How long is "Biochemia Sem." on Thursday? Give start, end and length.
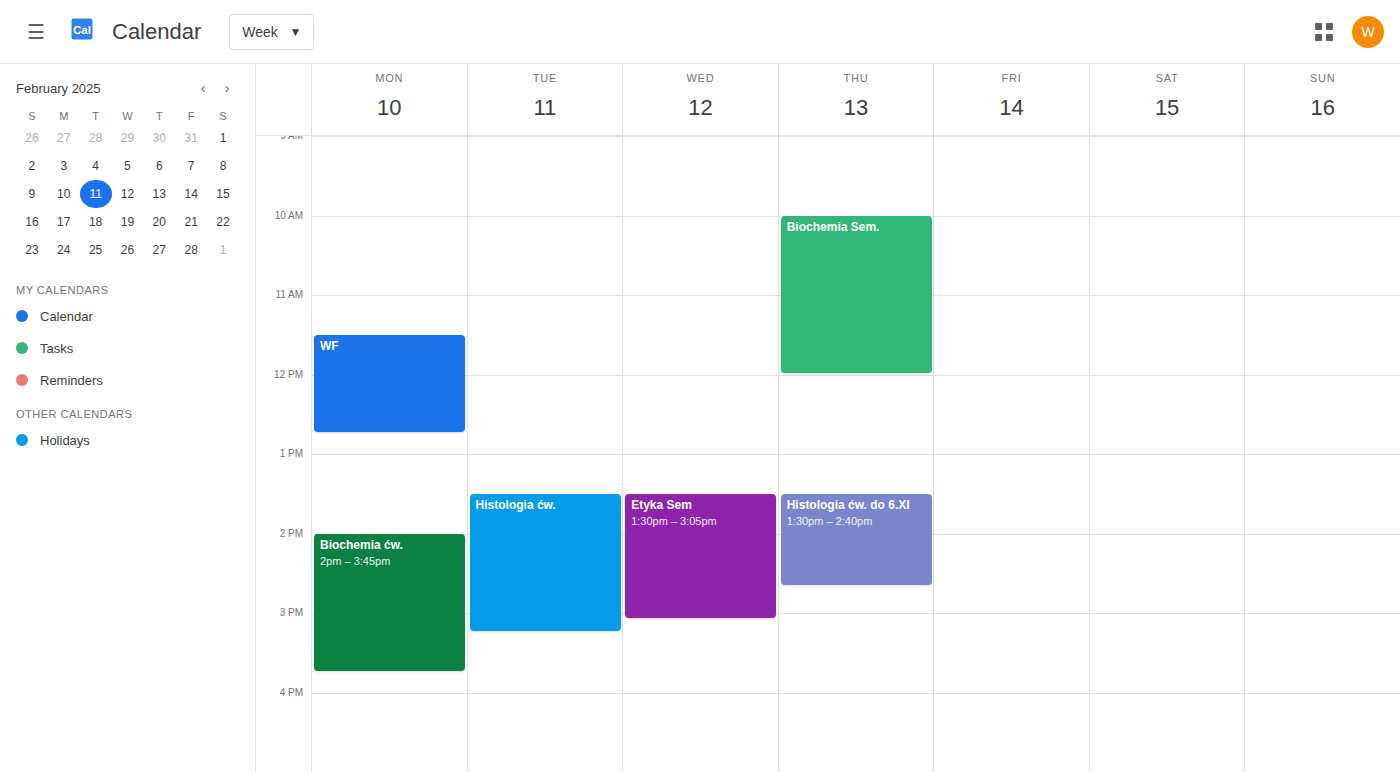
10:00 AM to 12:00 PM, 2 hours